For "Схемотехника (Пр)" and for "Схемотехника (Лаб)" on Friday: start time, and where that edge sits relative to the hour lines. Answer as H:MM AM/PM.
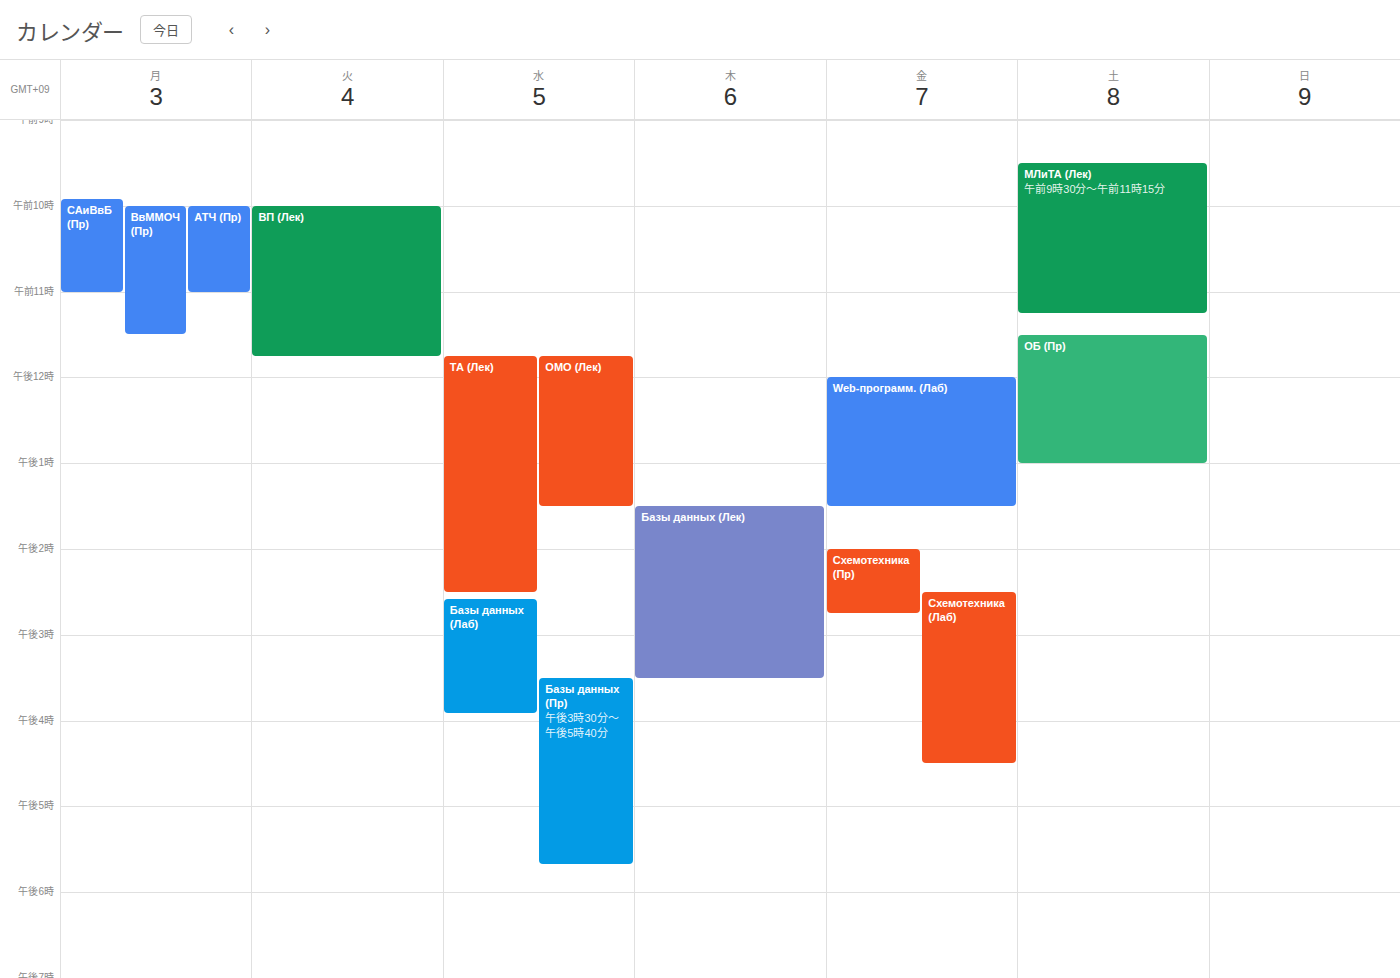
"Схемотехника (Пр)": 2:00 PM, exactly on the 2 PM line. "Схемотехника (Лаб)": 2:30 PM, halfway between the 2 PM and 3 PM lines.